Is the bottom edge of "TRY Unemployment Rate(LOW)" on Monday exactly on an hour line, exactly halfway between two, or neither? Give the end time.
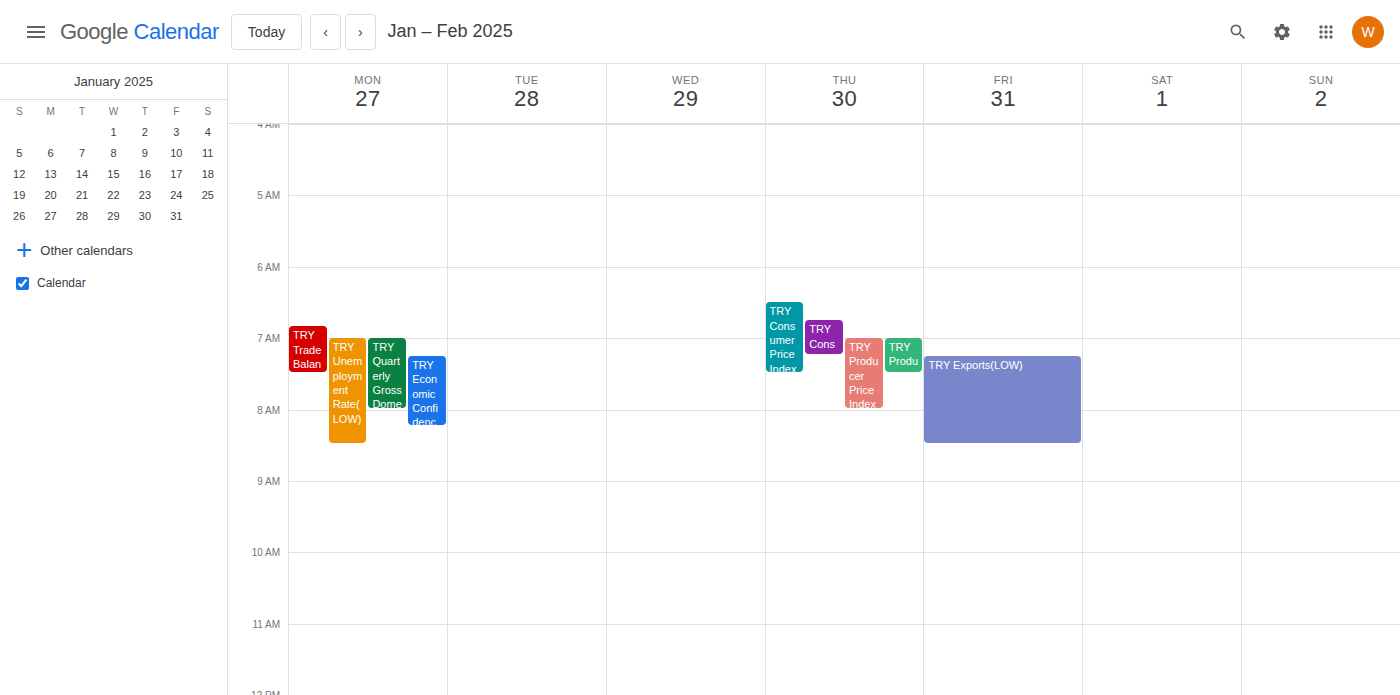
08:30 -- halfway between the 08:00 and 09:00 lines.